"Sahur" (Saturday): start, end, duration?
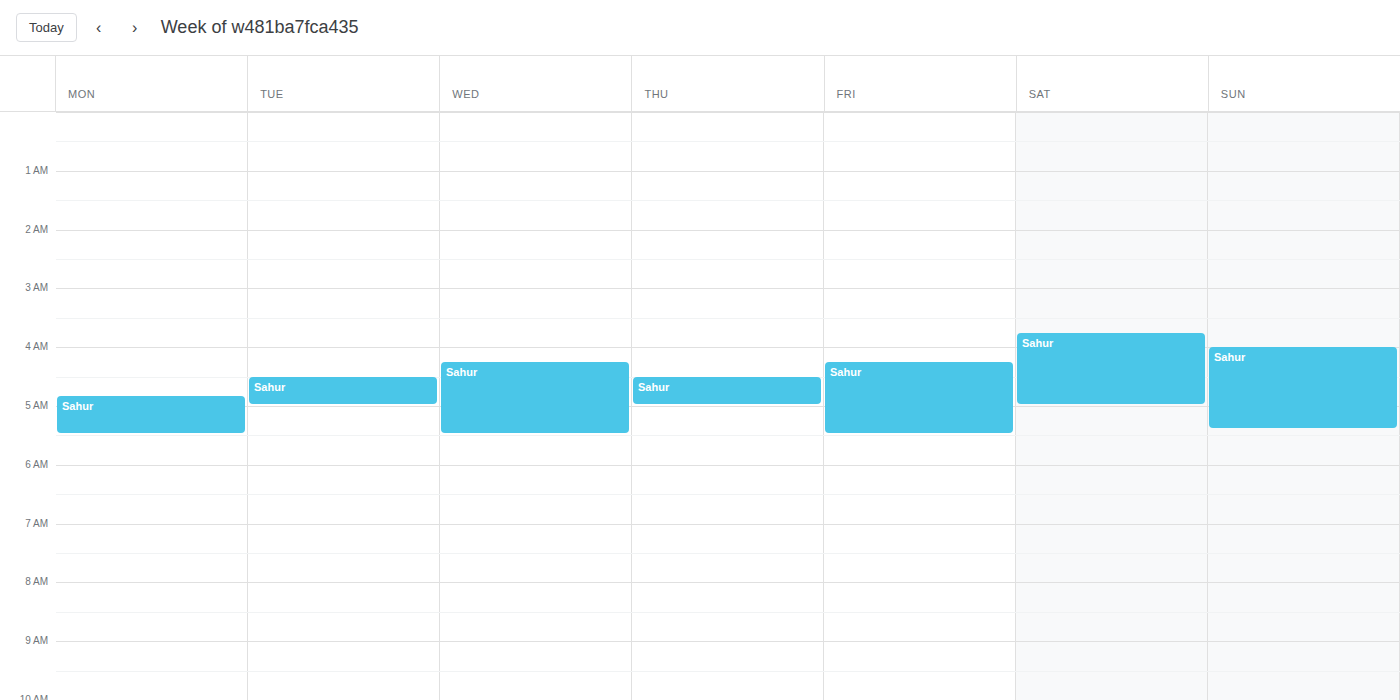
3:45 AM to 5:00 AM, 1 hour 15 minutes